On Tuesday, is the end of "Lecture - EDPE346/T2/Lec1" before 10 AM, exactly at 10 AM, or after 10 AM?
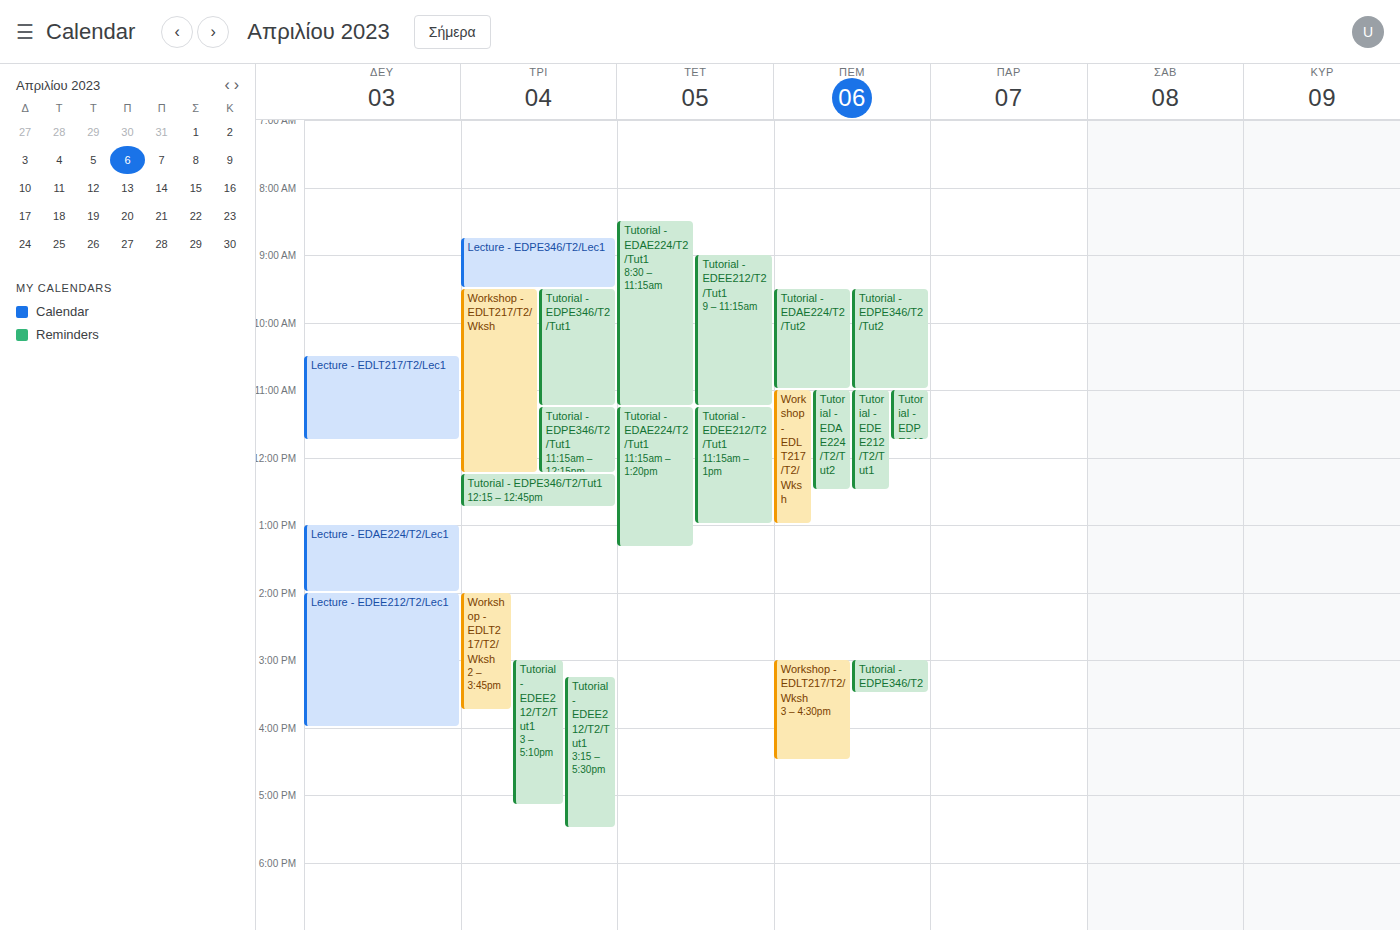
9:30 AM -- before 10 AM, 30 minutes above the 10 AM line.